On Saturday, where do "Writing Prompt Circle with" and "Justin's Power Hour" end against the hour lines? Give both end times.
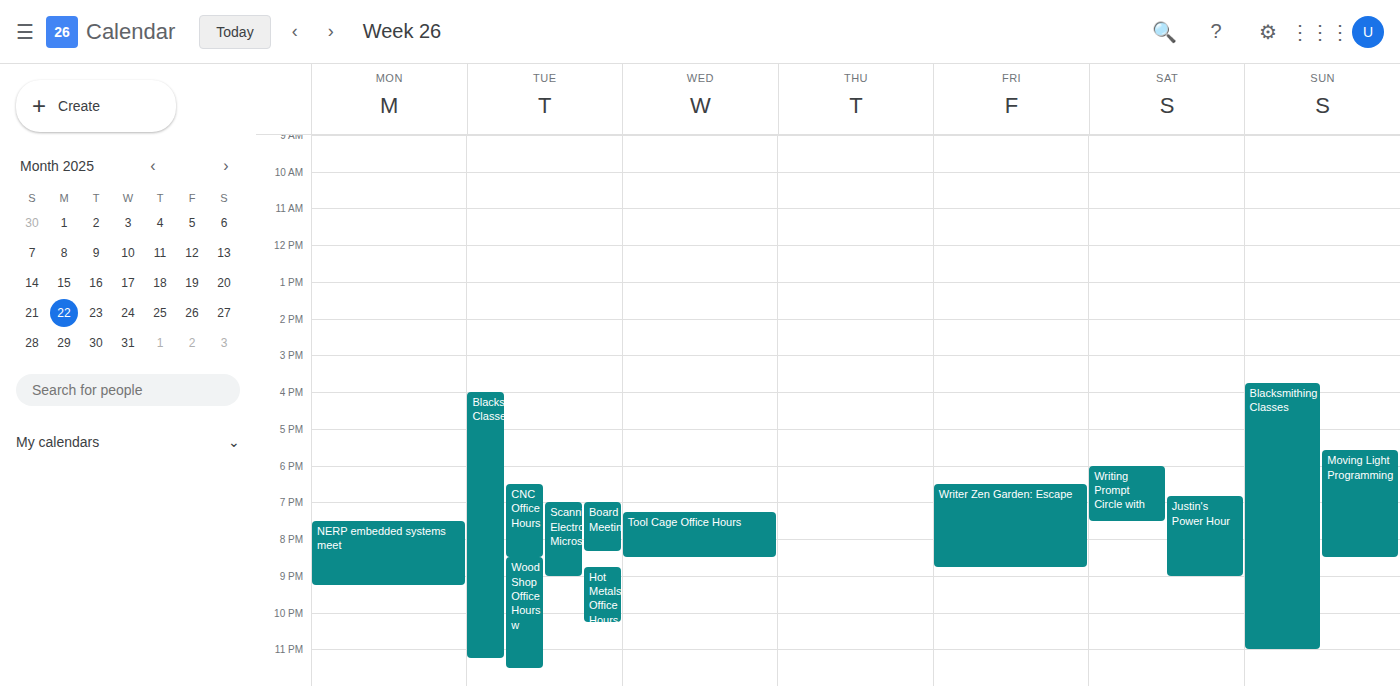
"Writing Prompt Circle with": 7:30 PM, halfway between the 7 PM and 8 PM lines. "Justin's Power Hour": 9:00 PM, exactly on the 9 PM line.